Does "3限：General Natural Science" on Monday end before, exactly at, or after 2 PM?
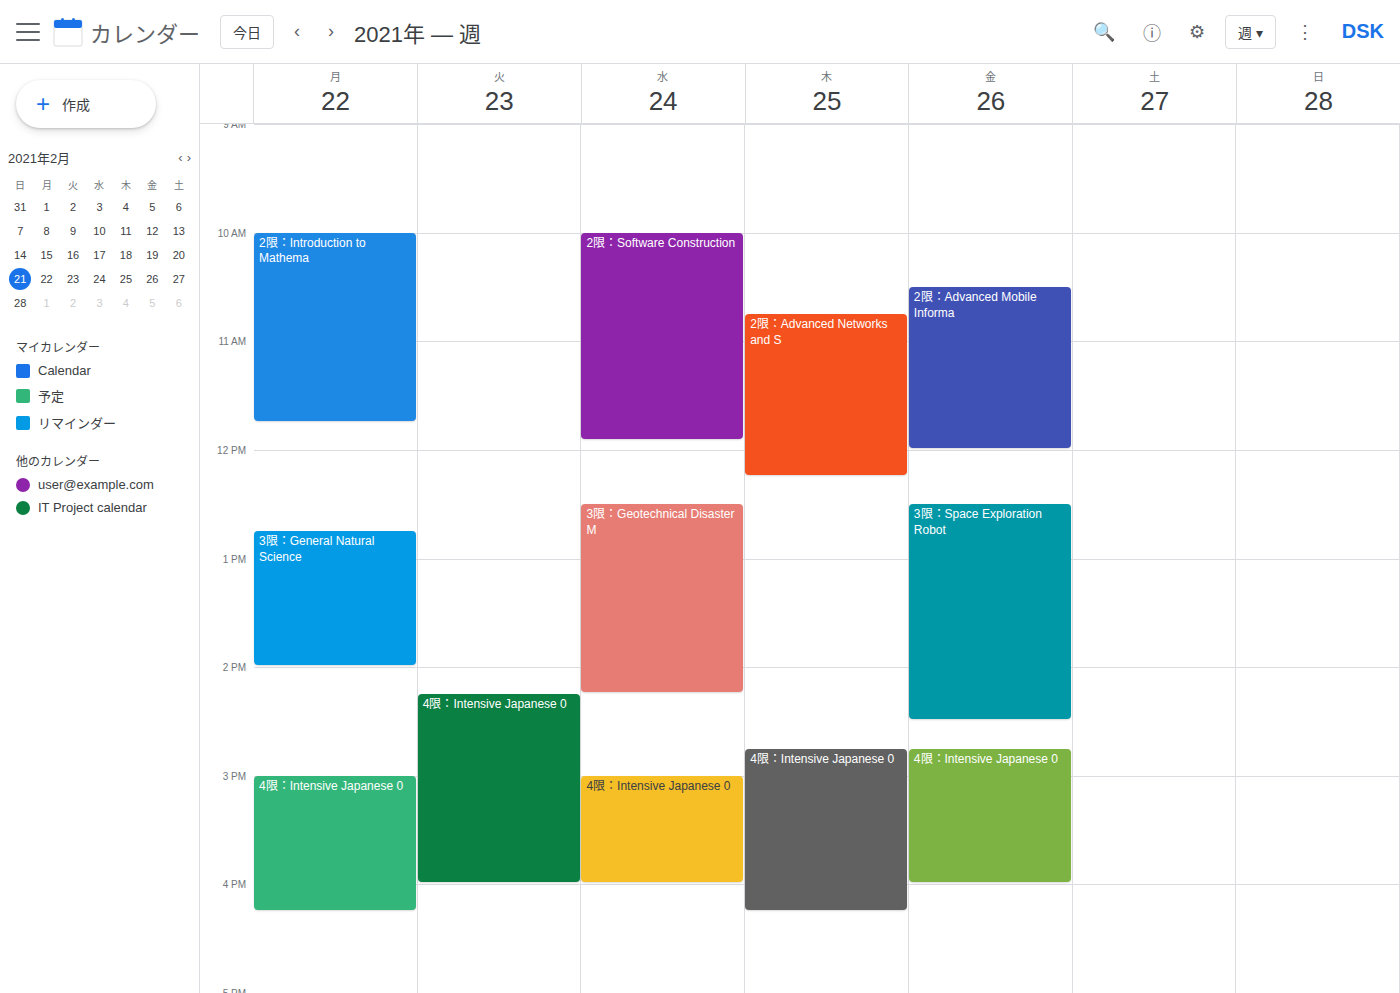
2:00 PM -- exactly at 2 PM, on the 2 PM line.